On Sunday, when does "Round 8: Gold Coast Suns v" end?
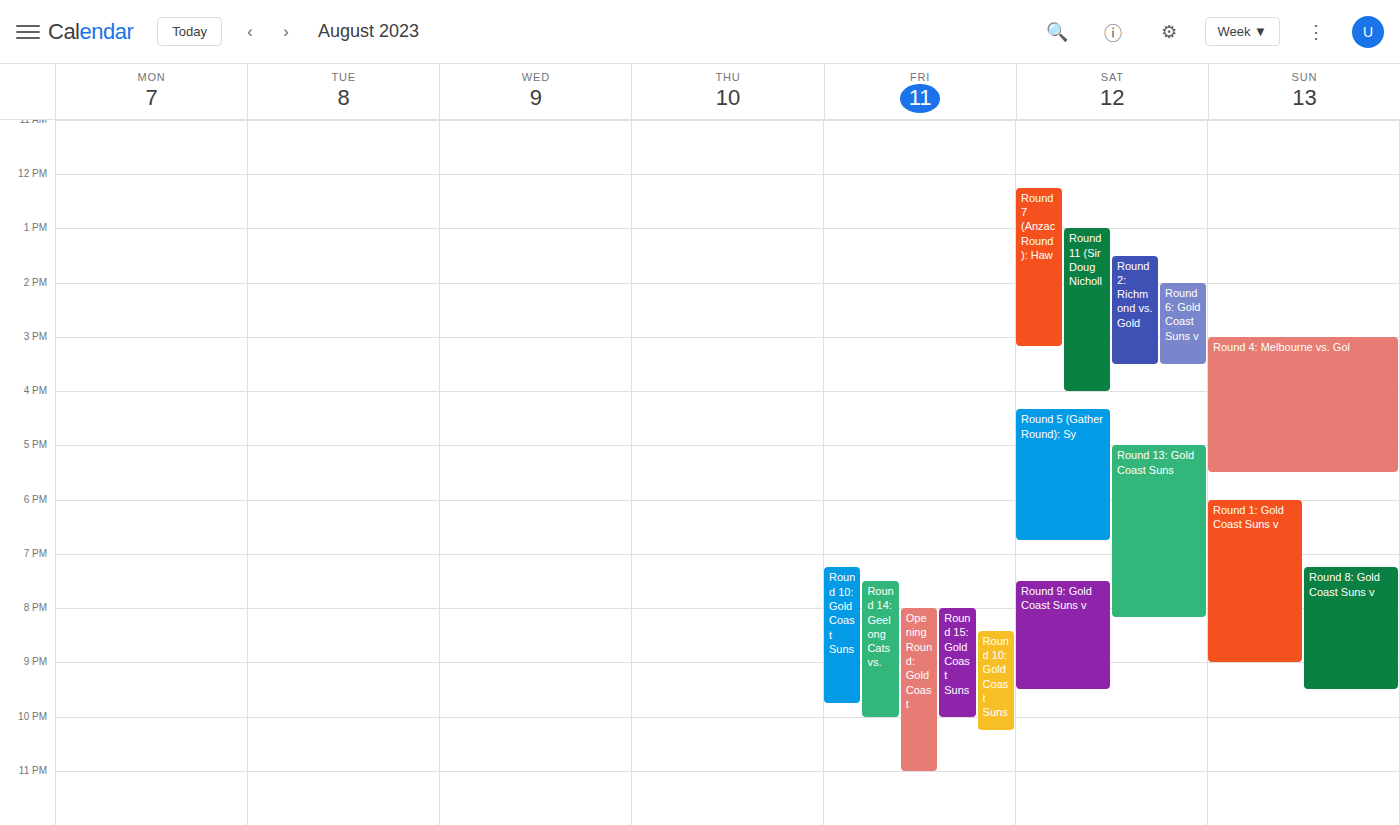
9:30 PM